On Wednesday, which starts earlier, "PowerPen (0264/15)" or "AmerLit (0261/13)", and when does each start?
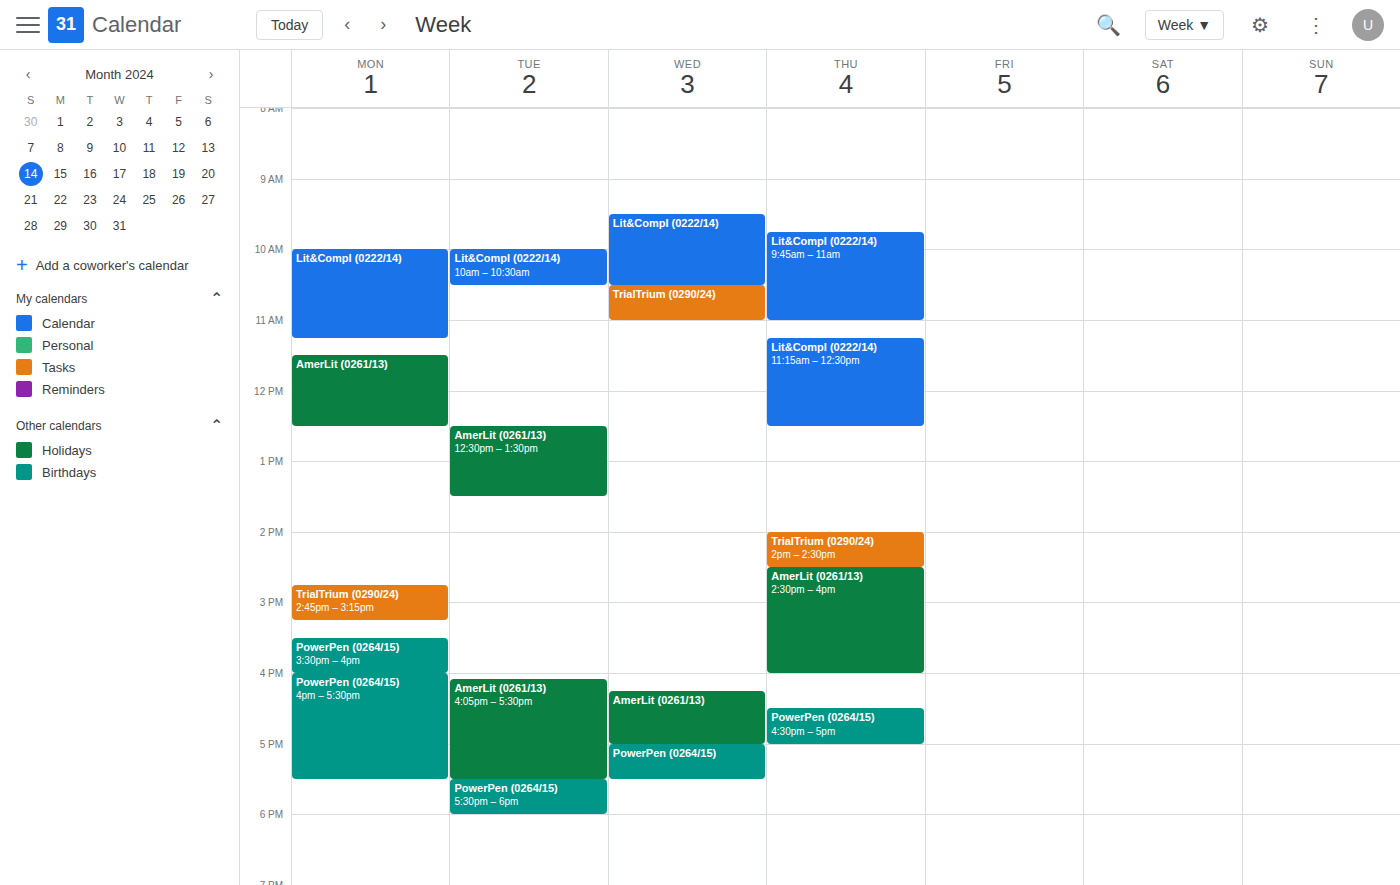
"AmerLit (0261/13)" 16:15; "PowerPen (0264/15)" 17:00.